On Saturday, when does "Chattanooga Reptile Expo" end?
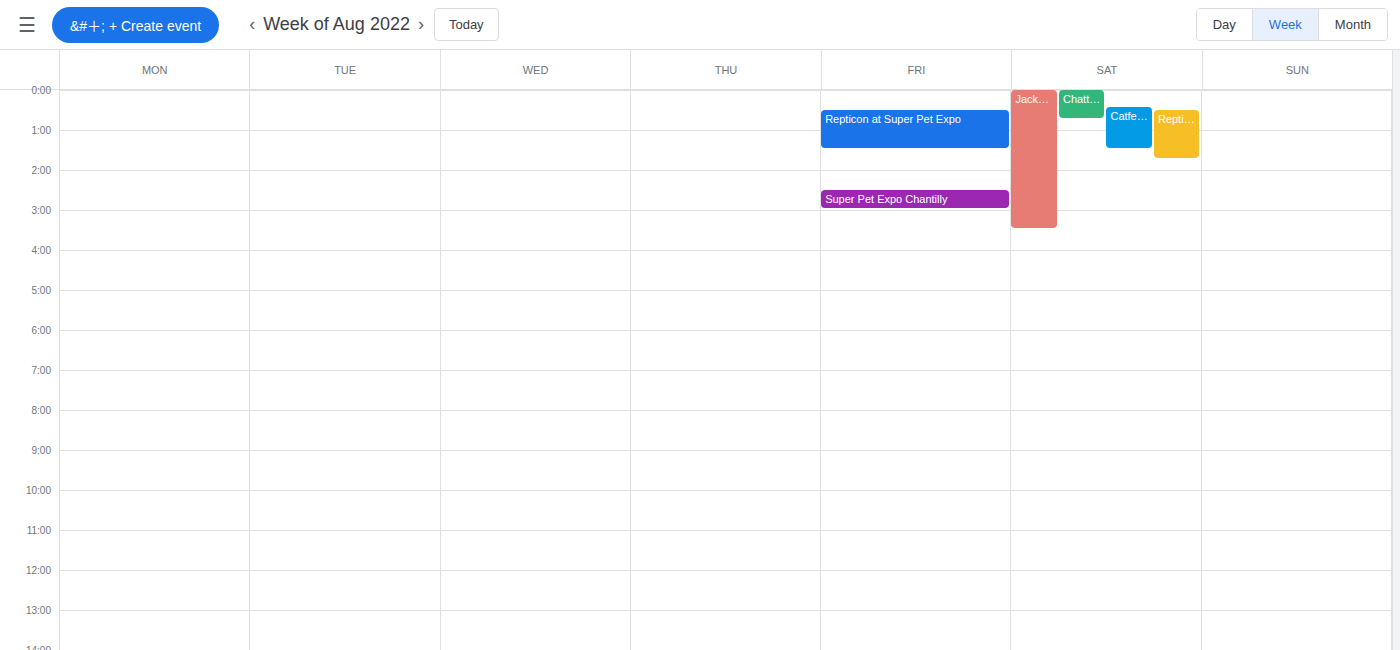
00:45